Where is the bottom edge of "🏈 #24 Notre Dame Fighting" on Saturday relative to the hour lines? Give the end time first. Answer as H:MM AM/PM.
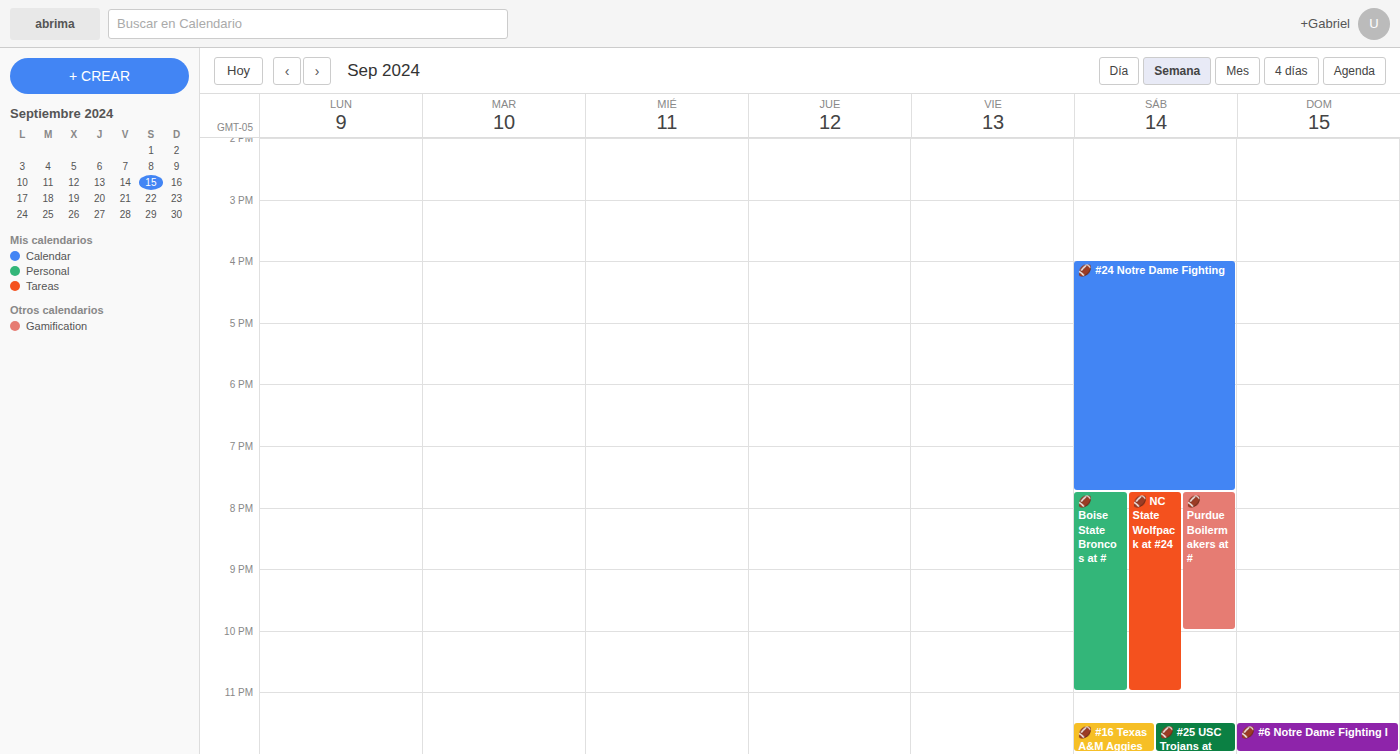
7:45 PM -- neither: three quarters of the way from the 7 PM line to the 8 PM line.